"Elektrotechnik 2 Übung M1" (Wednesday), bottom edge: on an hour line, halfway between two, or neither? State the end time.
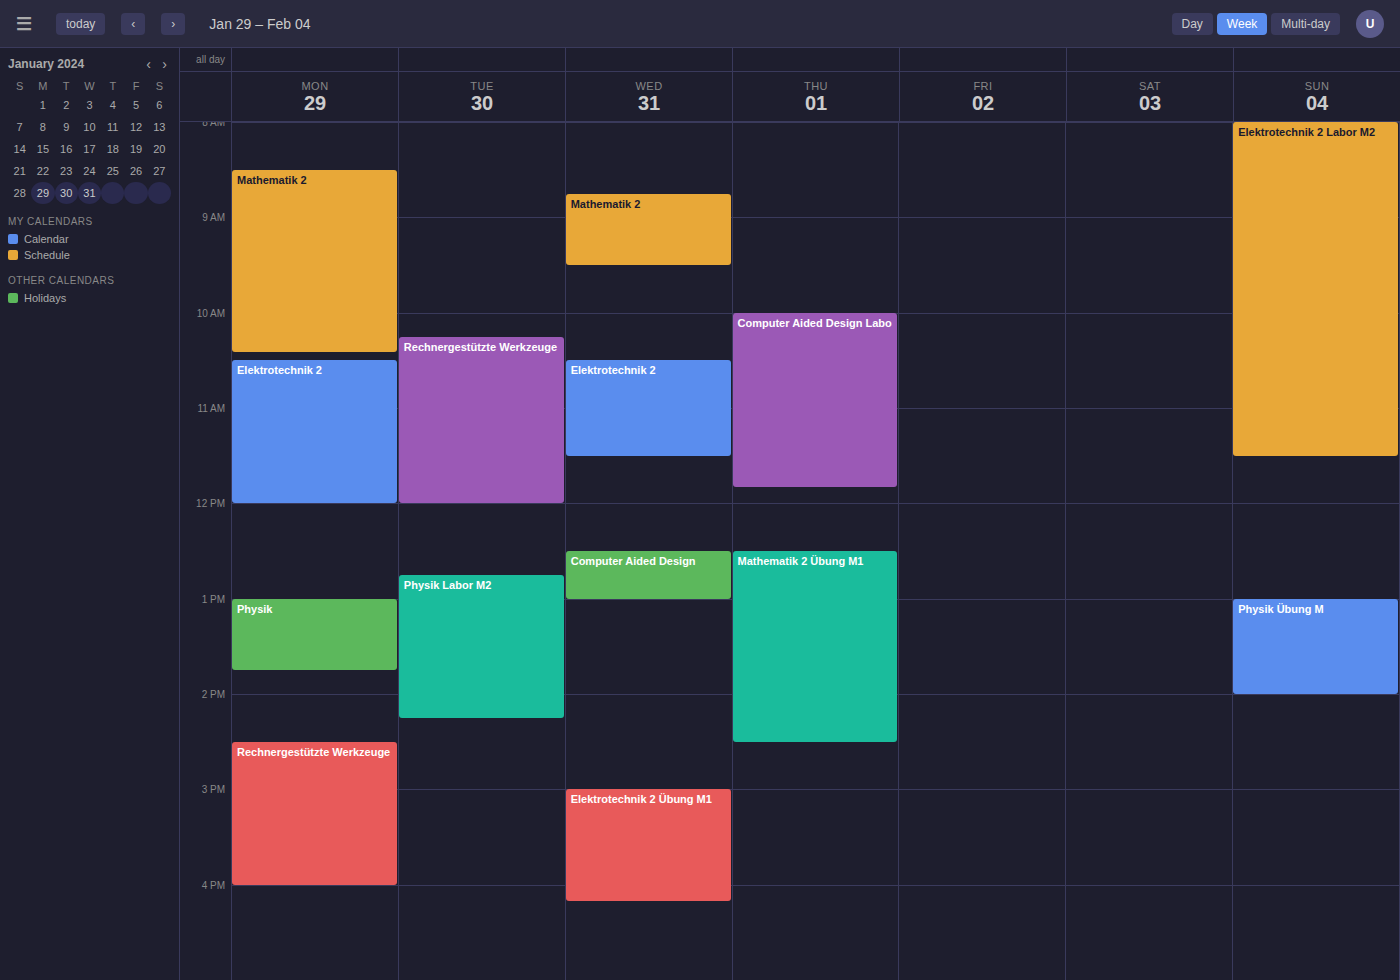
4:10 PM -- neither: 10 minutes below the 4 PM line and 50 minutes above the 5 PM line.